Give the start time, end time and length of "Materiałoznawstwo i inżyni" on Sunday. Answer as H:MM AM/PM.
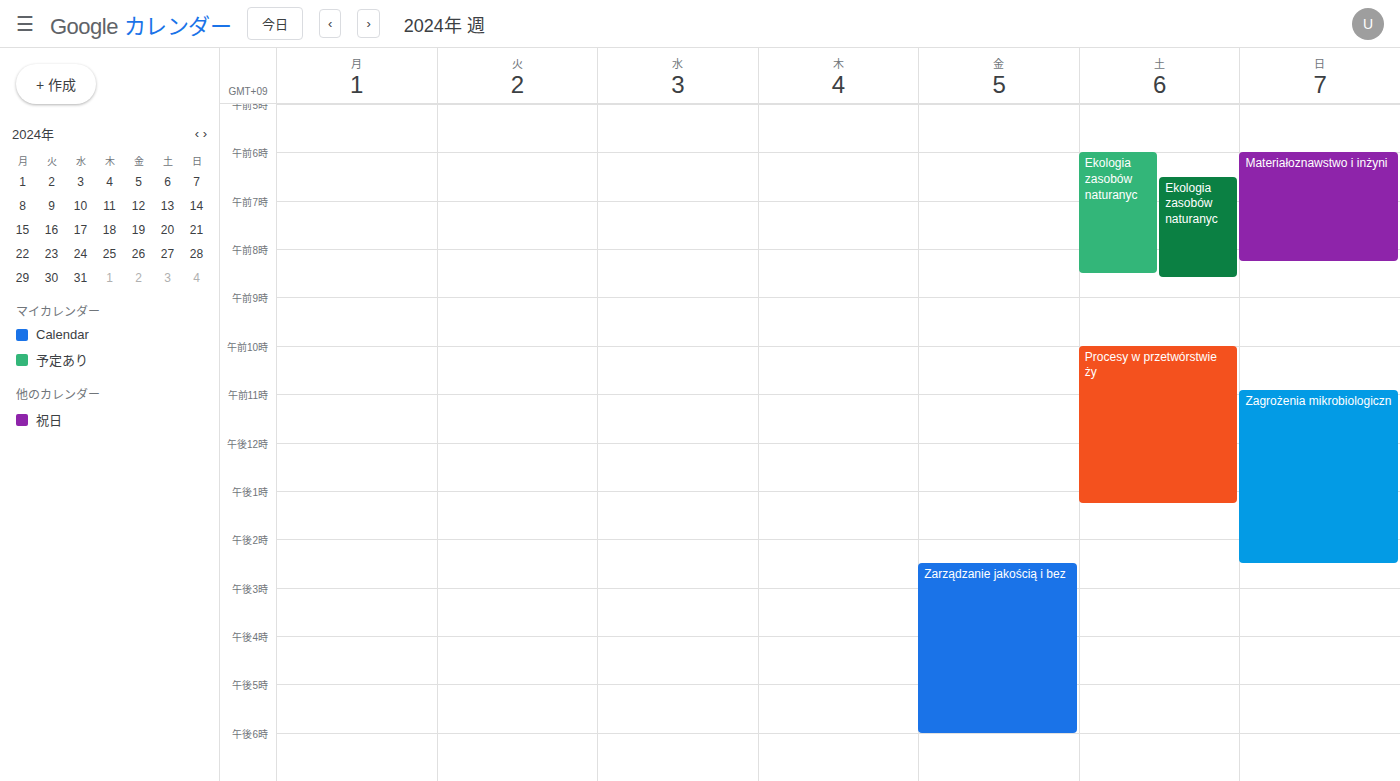
6:00 AM to 8:15 AM, 2 hours 15 minutes